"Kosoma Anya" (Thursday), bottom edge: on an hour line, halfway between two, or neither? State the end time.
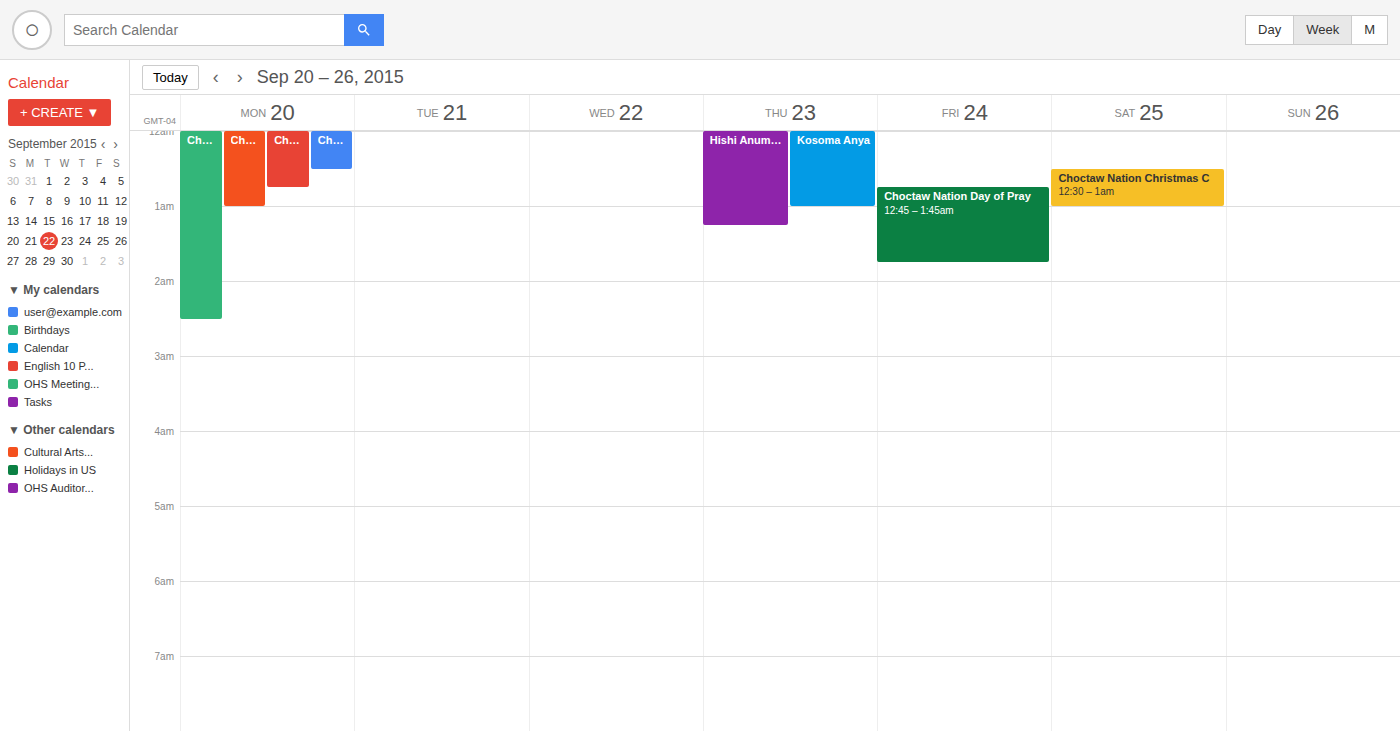
1:00 AM -- exactly on the 1 AM line.